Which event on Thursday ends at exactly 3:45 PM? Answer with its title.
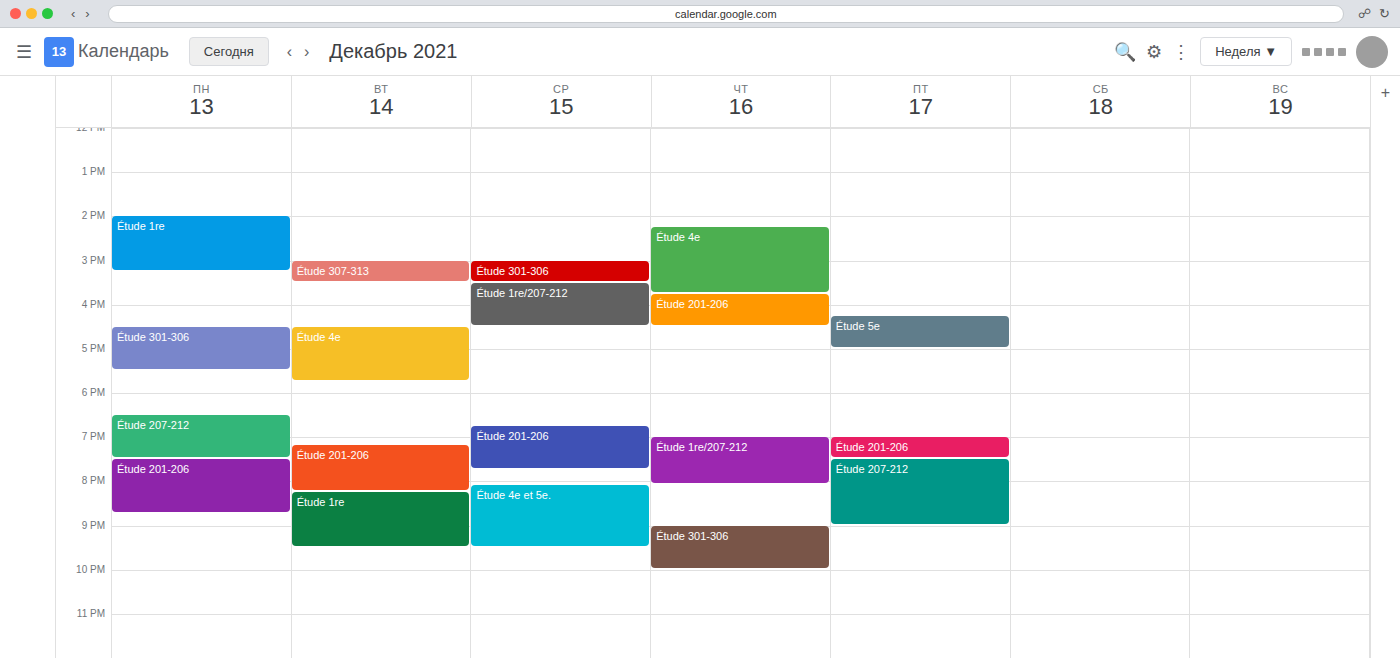
"Étude 4e"